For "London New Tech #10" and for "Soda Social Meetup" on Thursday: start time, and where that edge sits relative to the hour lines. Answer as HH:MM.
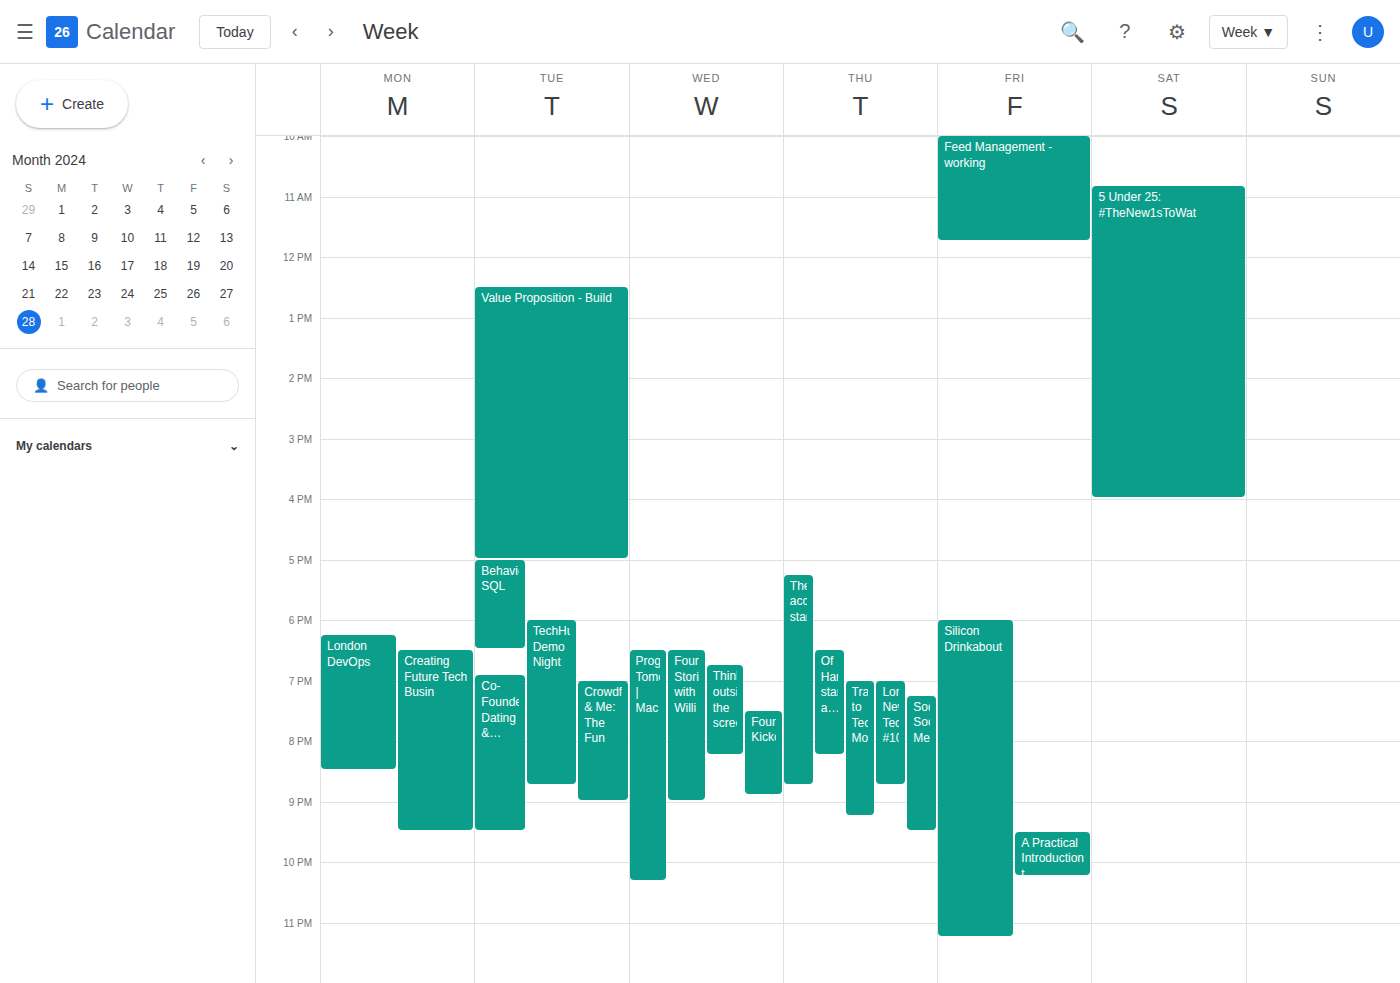
"London New Tech #10": 19:00, exactly on the 19:00 line. "Soda Social Meetup": 19:15, neither: a quarter of the way from the 19:00 line to the 20:00 line.